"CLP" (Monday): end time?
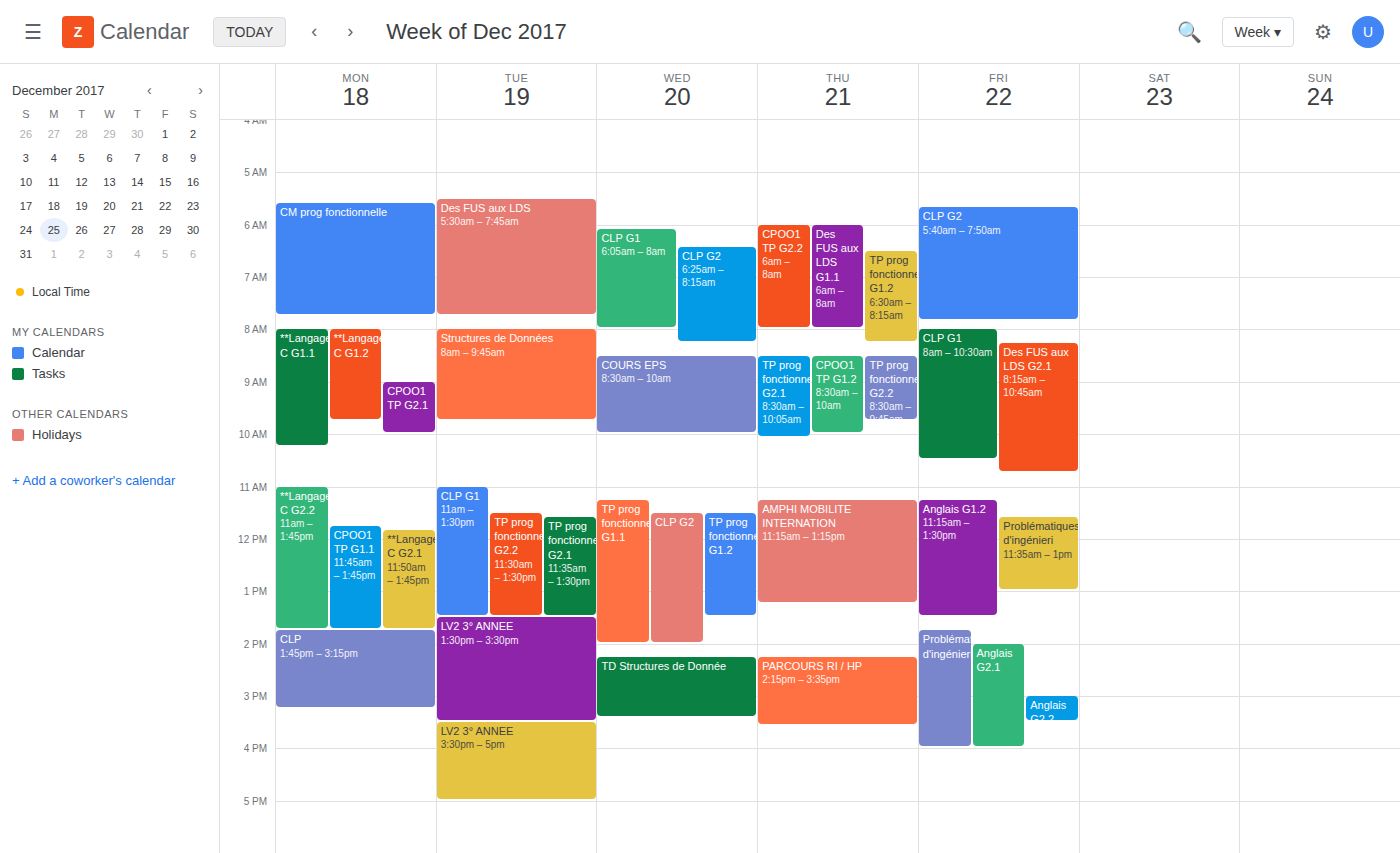
3:15 PM